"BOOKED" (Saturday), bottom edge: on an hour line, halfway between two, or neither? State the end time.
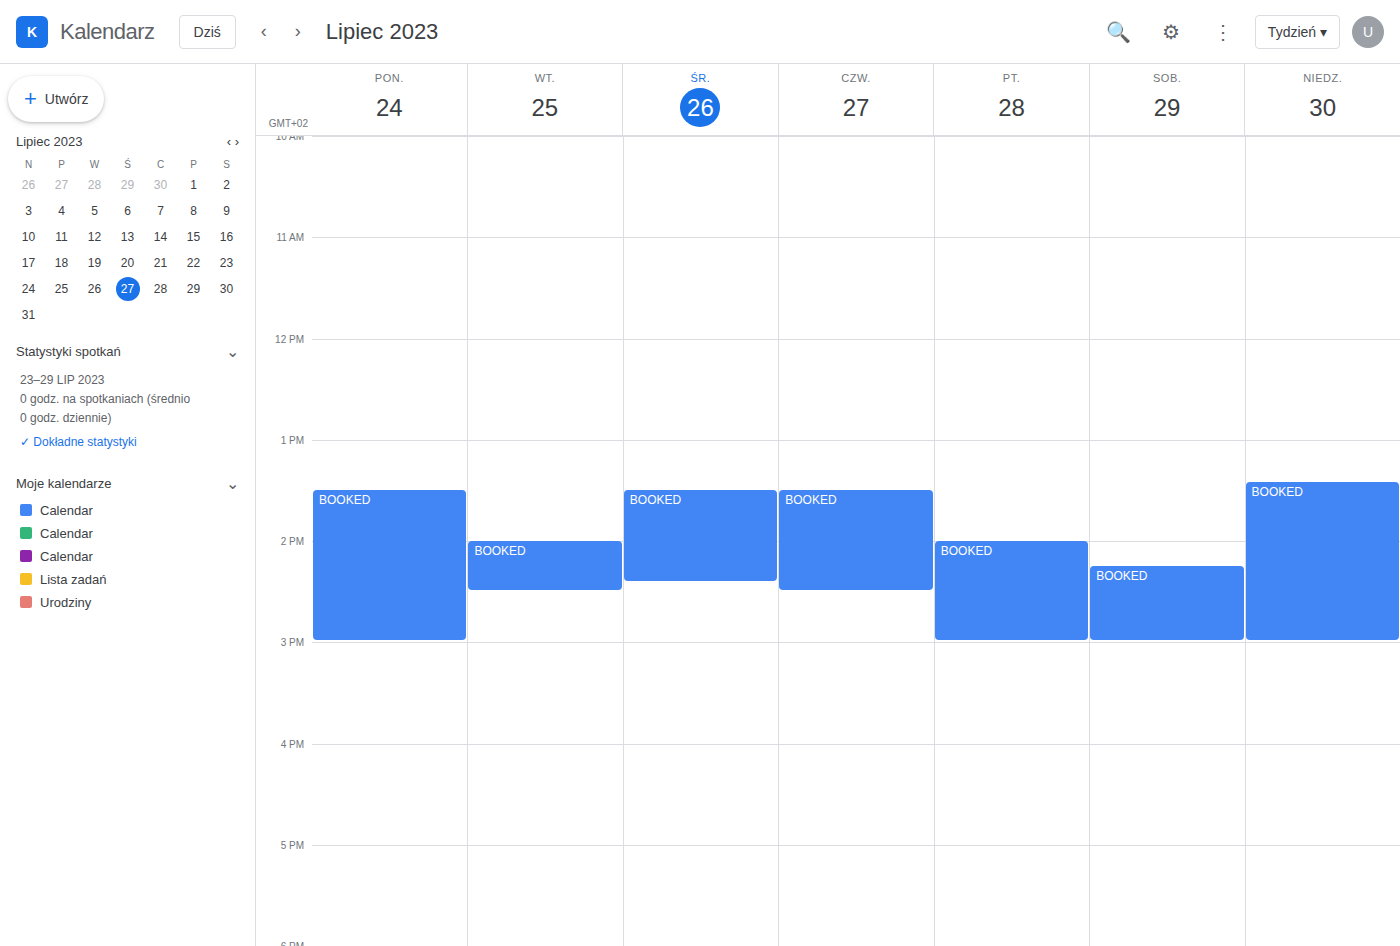
3:00 PM -- exactly on the 3 PM line.